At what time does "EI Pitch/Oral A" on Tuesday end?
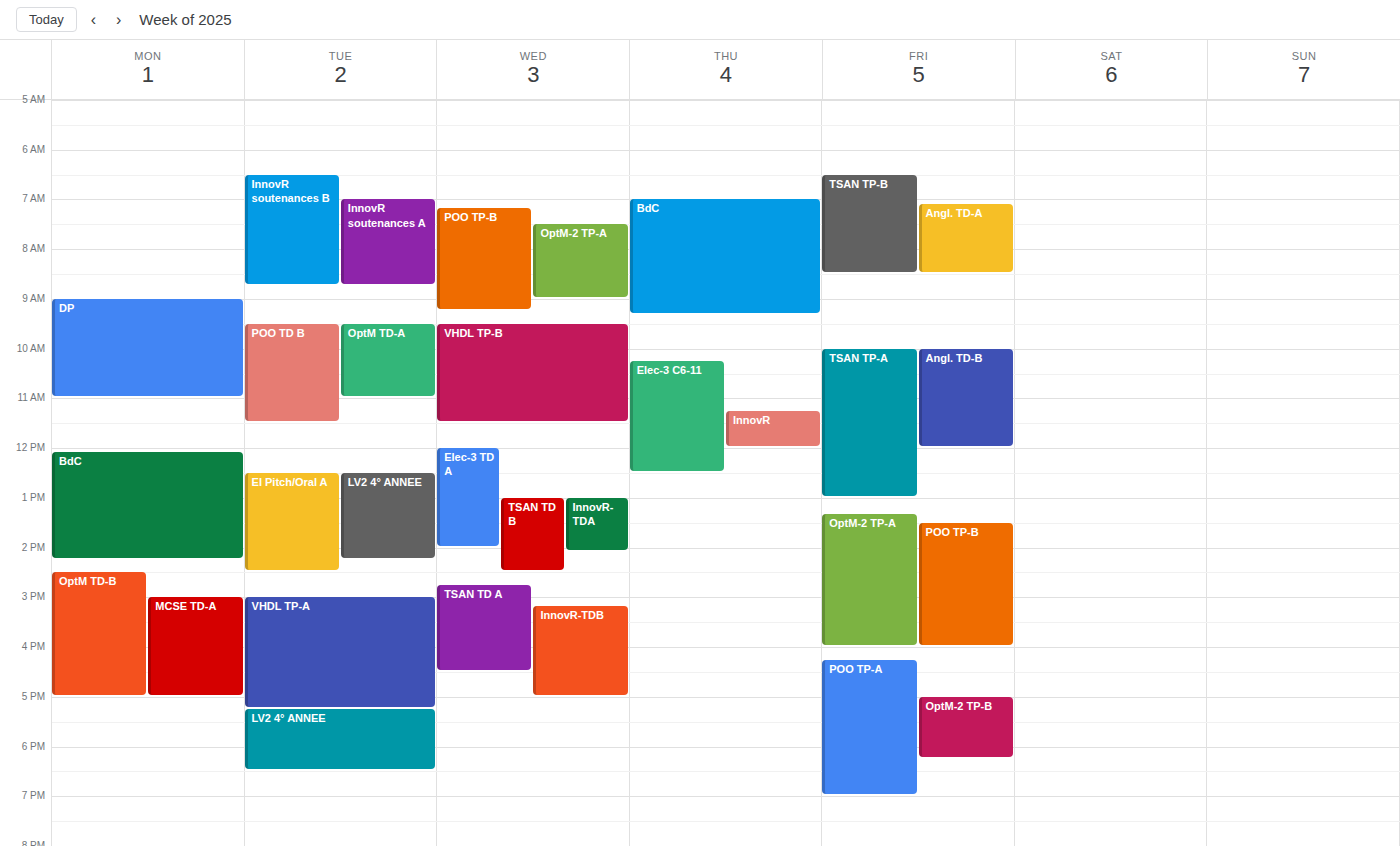
2:30 PM